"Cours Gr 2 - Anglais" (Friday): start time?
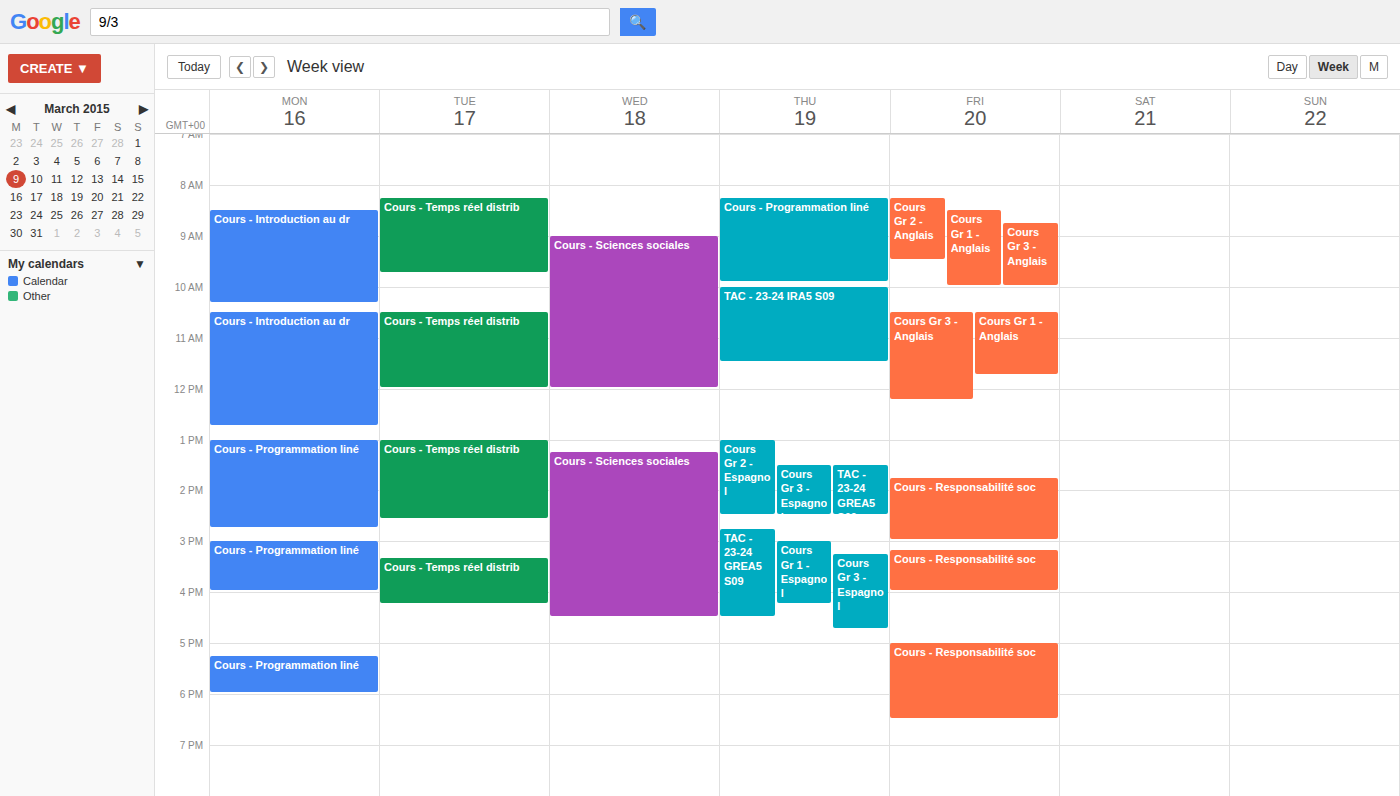
8:15 AM